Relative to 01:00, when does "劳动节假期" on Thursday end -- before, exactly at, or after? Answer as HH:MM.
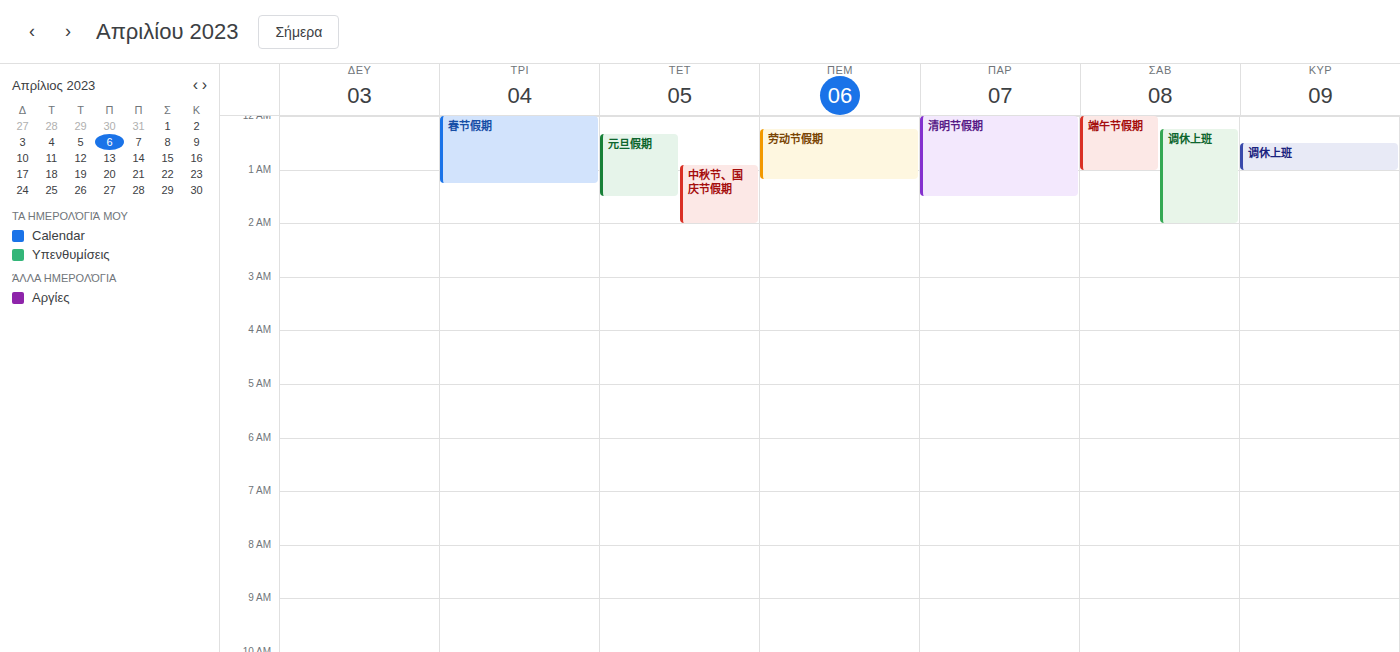
01:10 -- after 01:00, 10 minutes below the 01:00 line.